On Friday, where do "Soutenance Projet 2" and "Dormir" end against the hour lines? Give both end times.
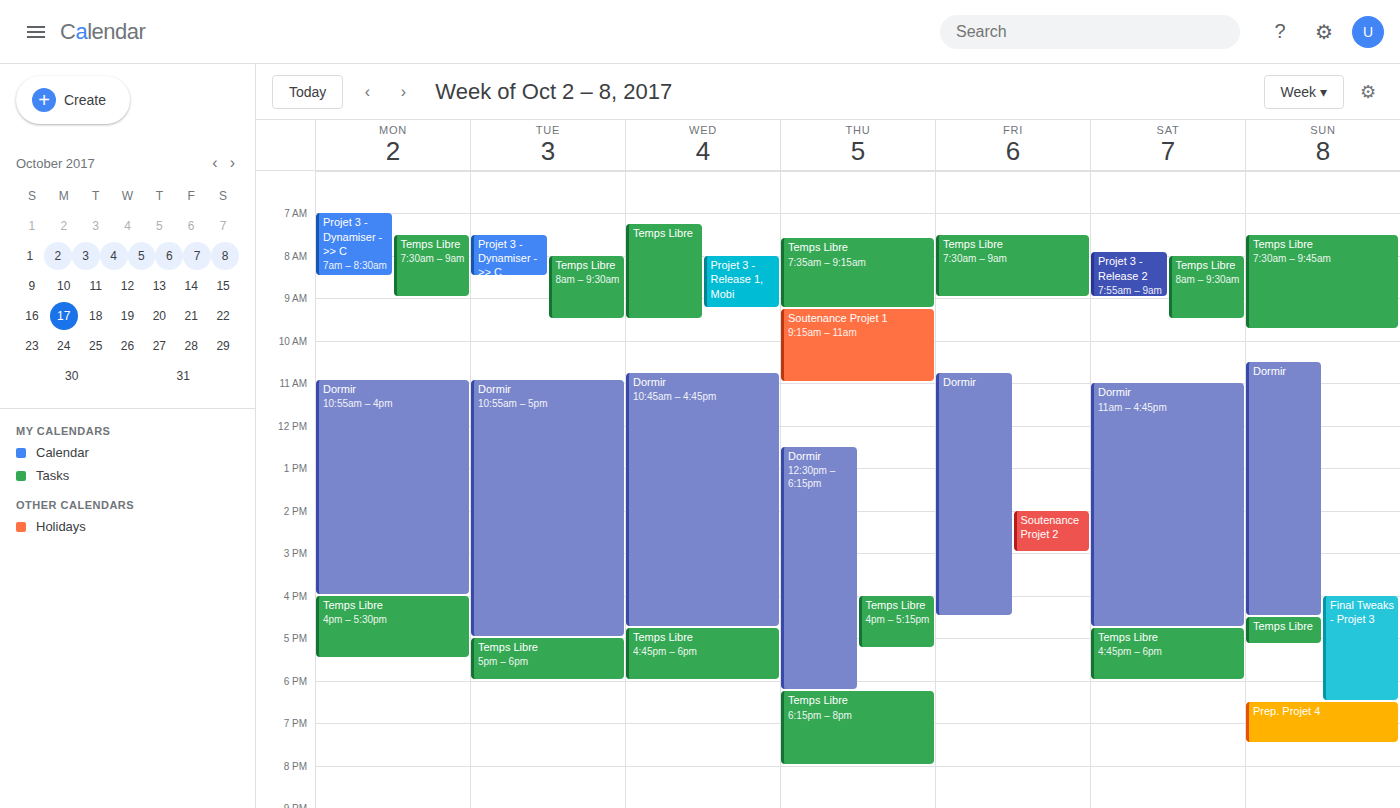
"Soutenance Projet 2": 15:00, exactly on the 15:00 line. "Dormir": 16:30, halfway between the 16:00 and 17:00 lines.